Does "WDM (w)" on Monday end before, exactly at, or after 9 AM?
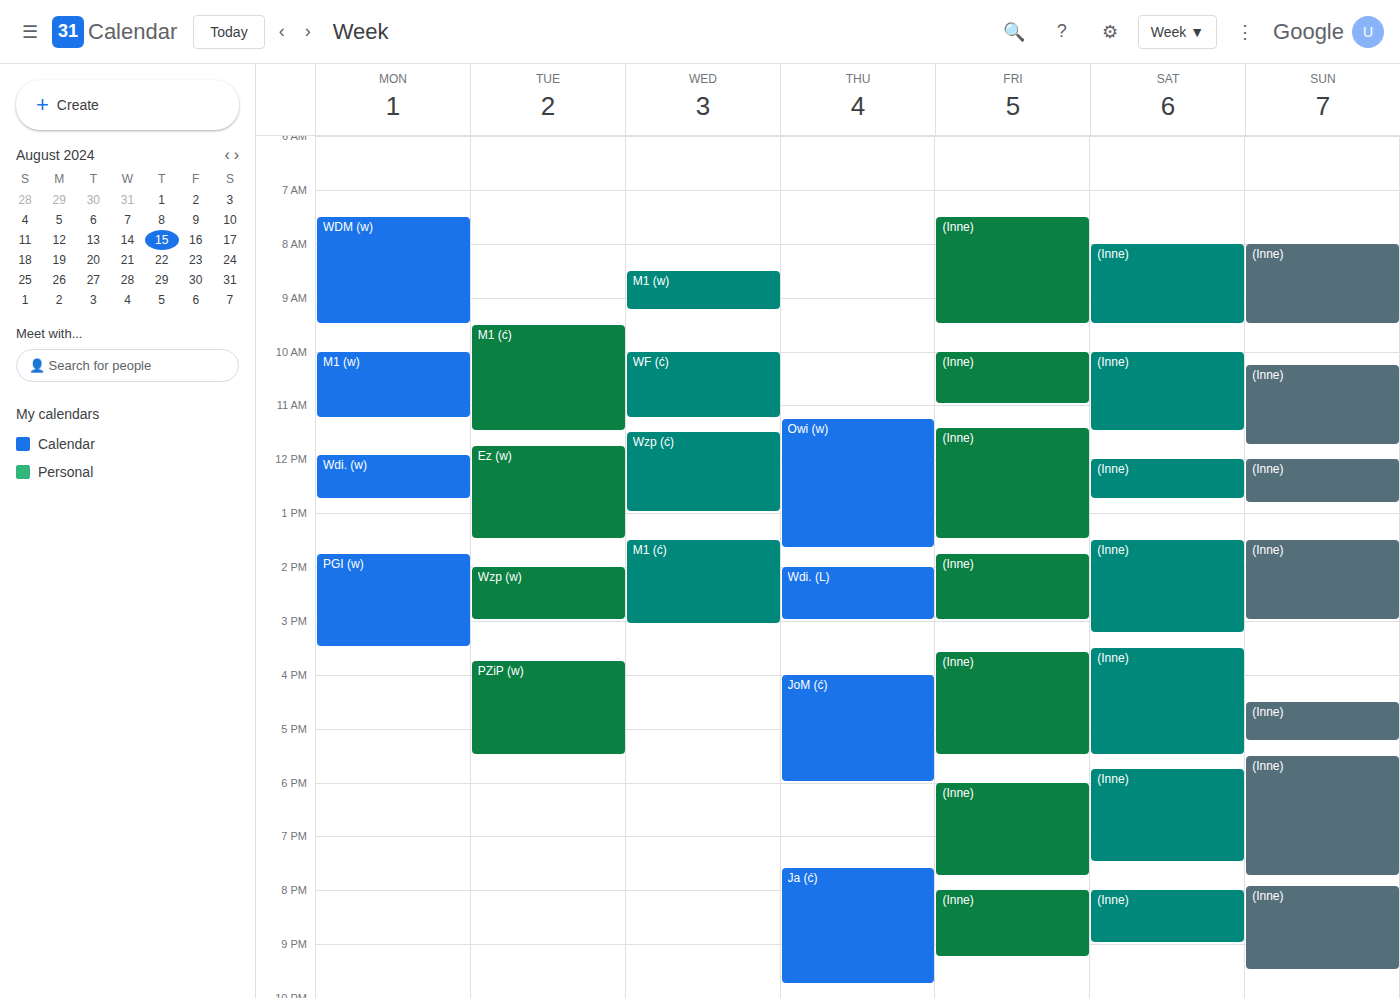
9:30 AM -- after 9 AM, 30 minutes below the 9 AM line.